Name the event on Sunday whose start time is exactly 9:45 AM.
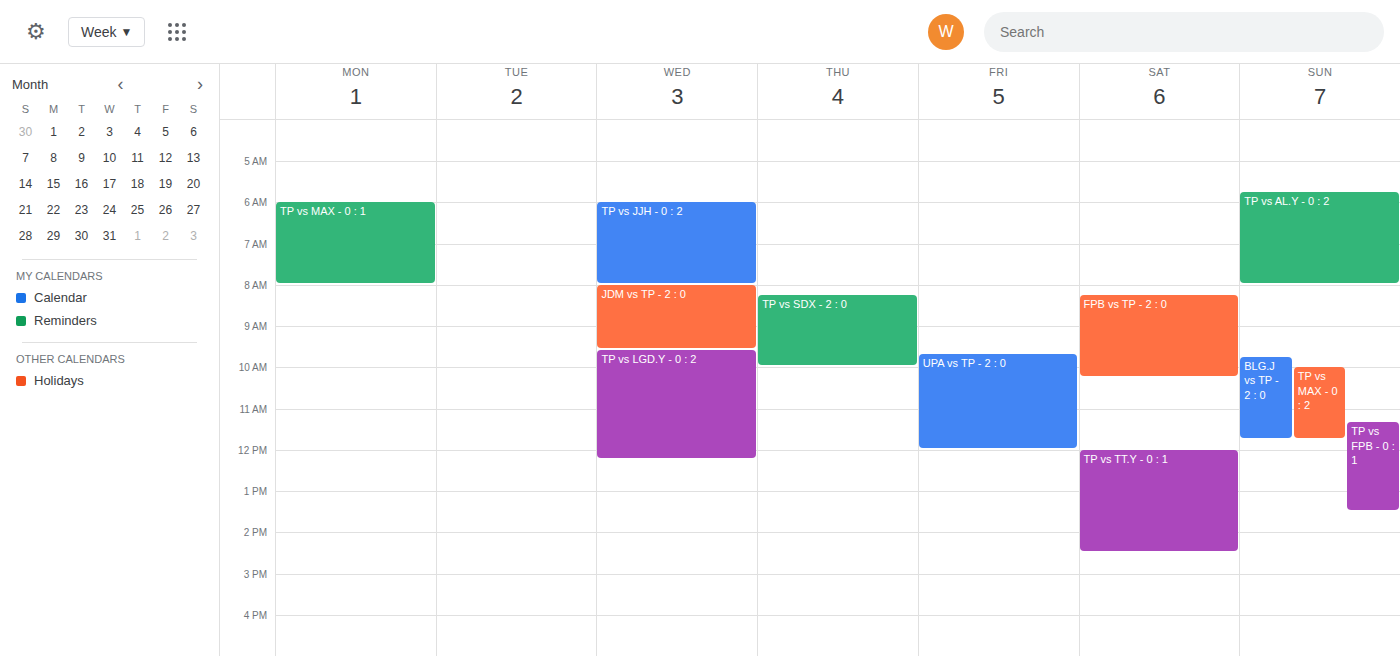
"BLG.J vs TP - 2 : 0"